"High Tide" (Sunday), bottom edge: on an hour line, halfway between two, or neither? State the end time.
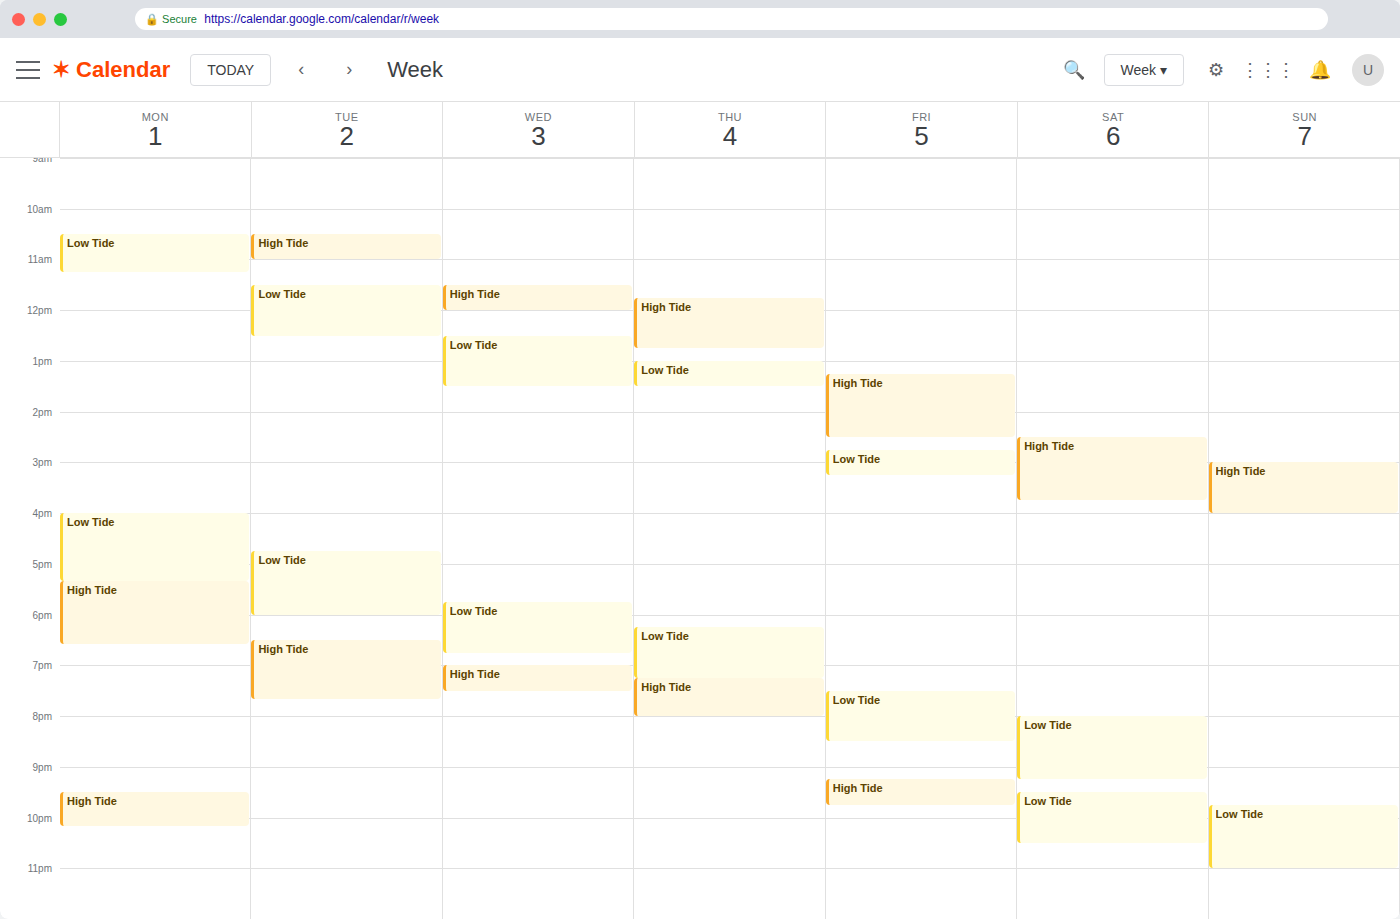
4:00 PM -- exactly on the 4 PM line.